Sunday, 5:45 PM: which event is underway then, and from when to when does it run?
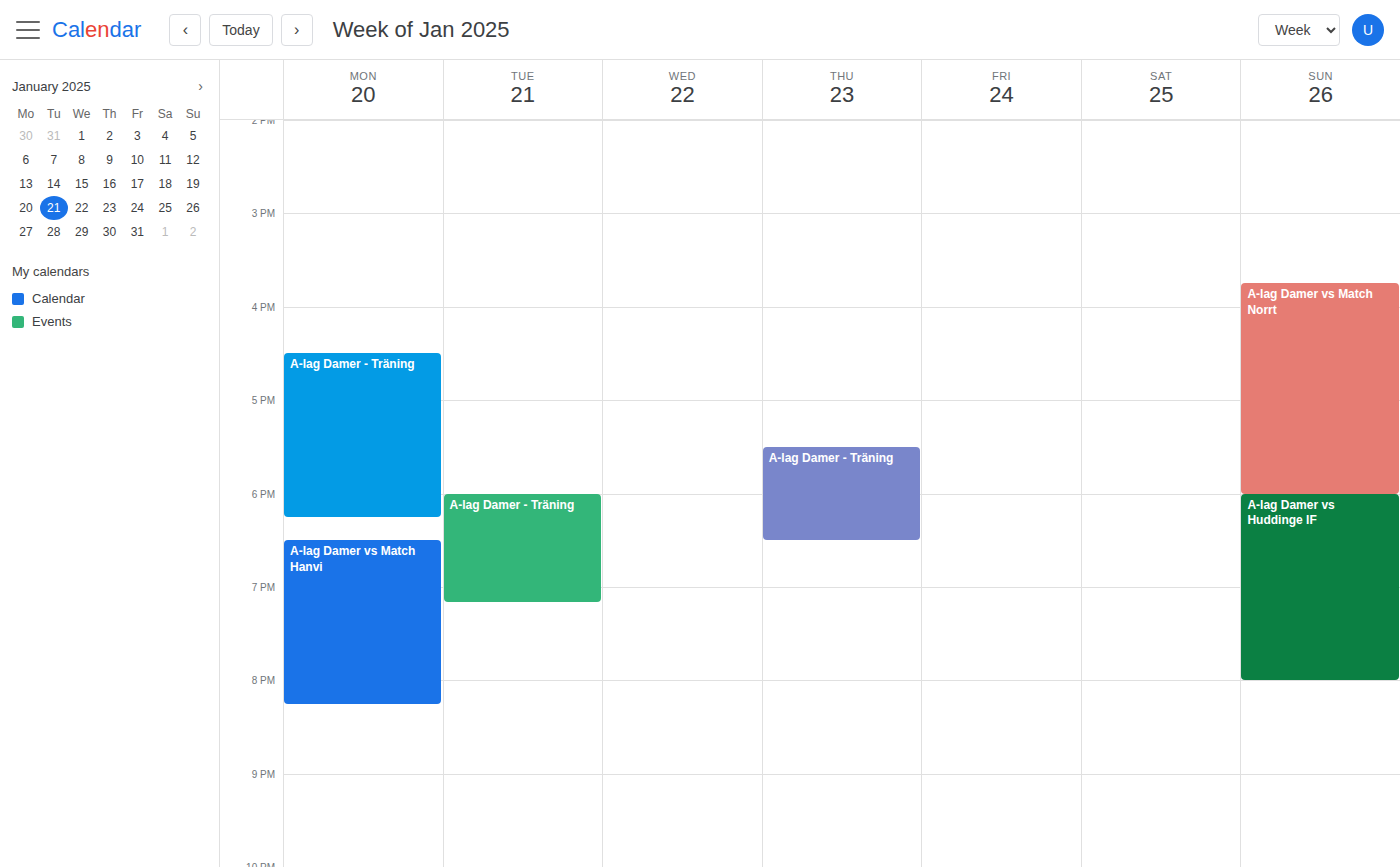
"A-lag Damer vs Match Norrt", 3:45 PM to 6:00 PM